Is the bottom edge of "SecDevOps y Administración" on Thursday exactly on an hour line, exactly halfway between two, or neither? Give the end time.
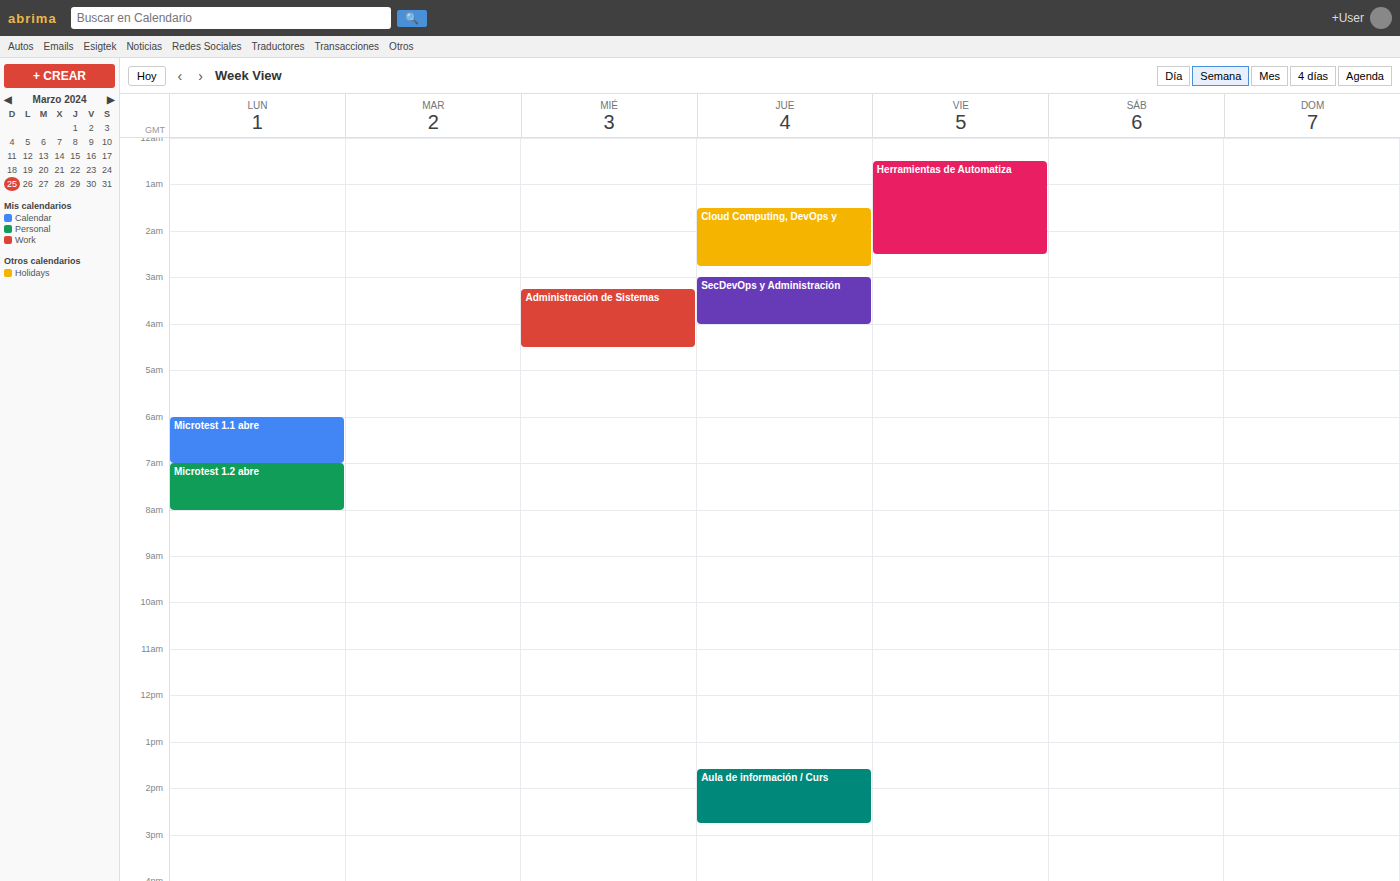
4:00 AM -- exactly on the 4 AM line.